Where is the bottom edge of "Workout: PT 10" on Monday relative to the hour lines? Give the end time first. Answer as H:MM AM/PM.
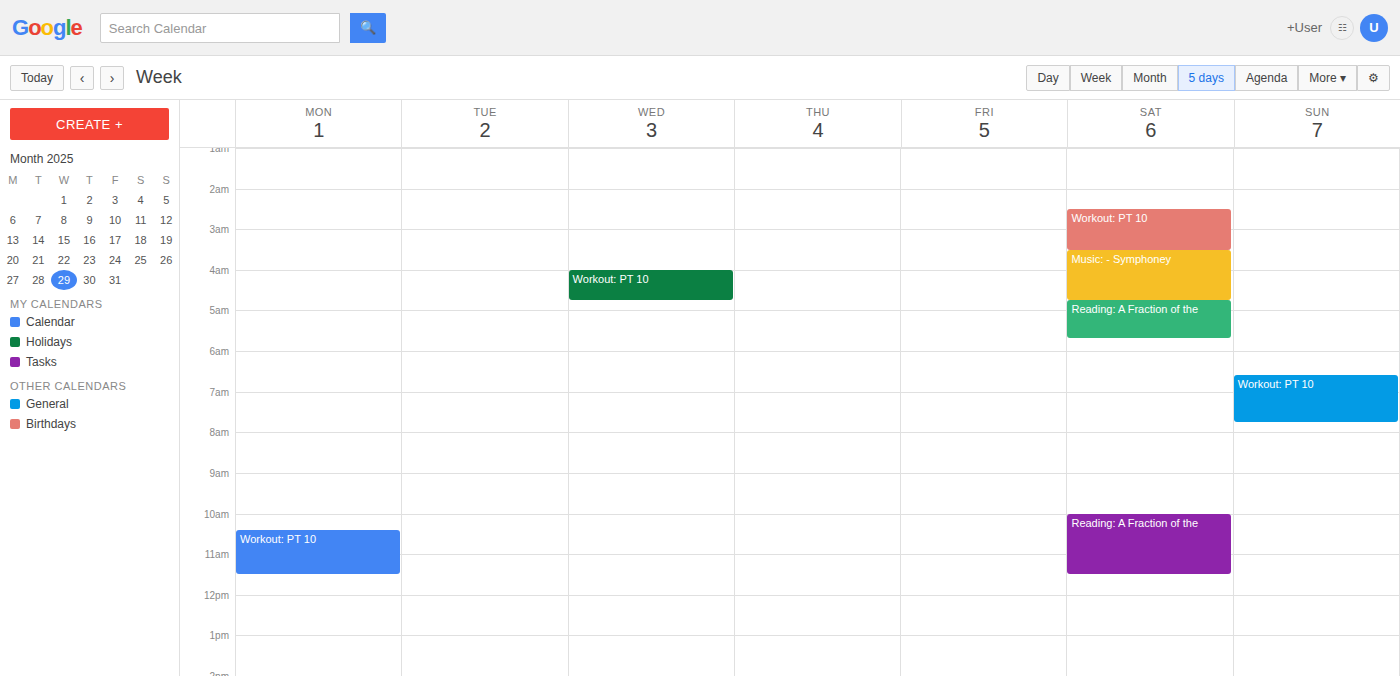
11:30 AM -- halfway between the 11 AM and 12 PM lines.